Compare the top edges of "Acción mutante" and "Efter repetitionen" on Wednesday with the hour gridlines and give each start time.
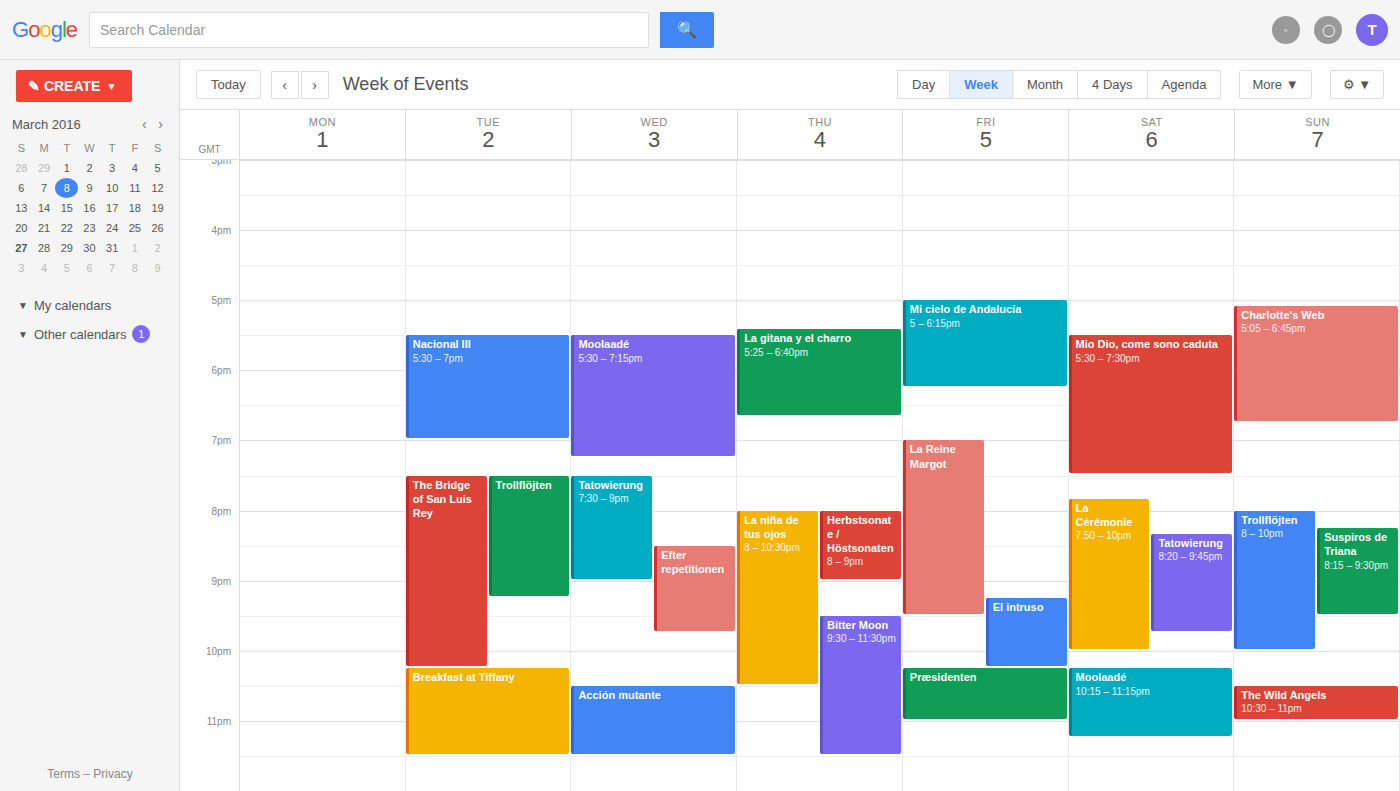
"Acción mutante": 10:30 PM, halfway between the 10 PM and 11 PM lines. "Efter repetitionen": 8:30 PM, halfway between the 8 PM and 9 PM lines.